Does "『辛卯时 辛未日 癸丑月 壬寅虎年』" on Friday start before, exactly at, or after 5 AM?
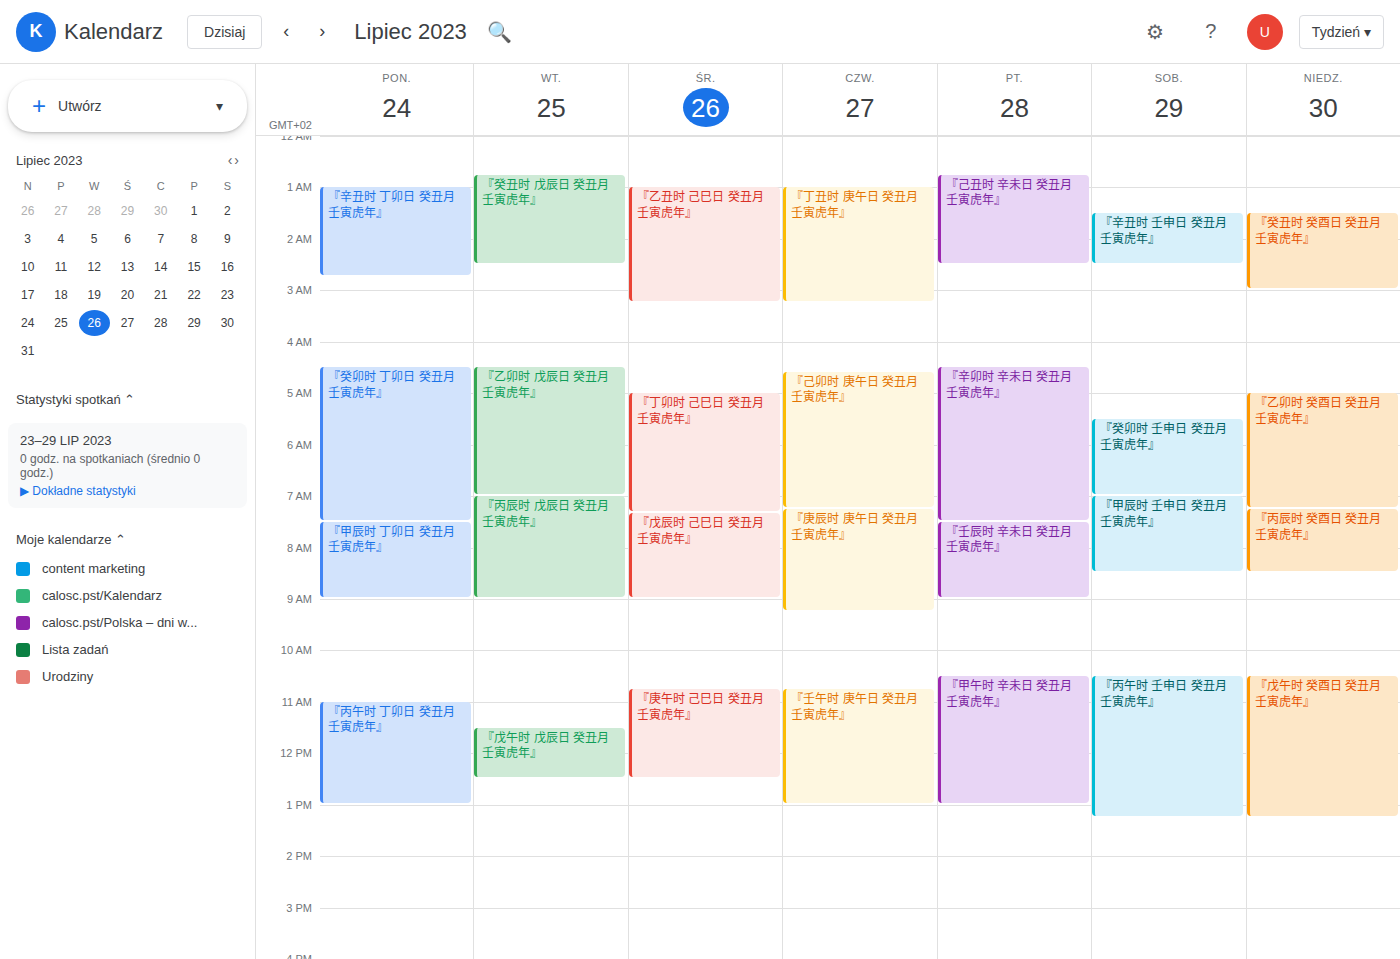
4:30 AM -- before 5 AM, 30 minutes above the 5 AM line.